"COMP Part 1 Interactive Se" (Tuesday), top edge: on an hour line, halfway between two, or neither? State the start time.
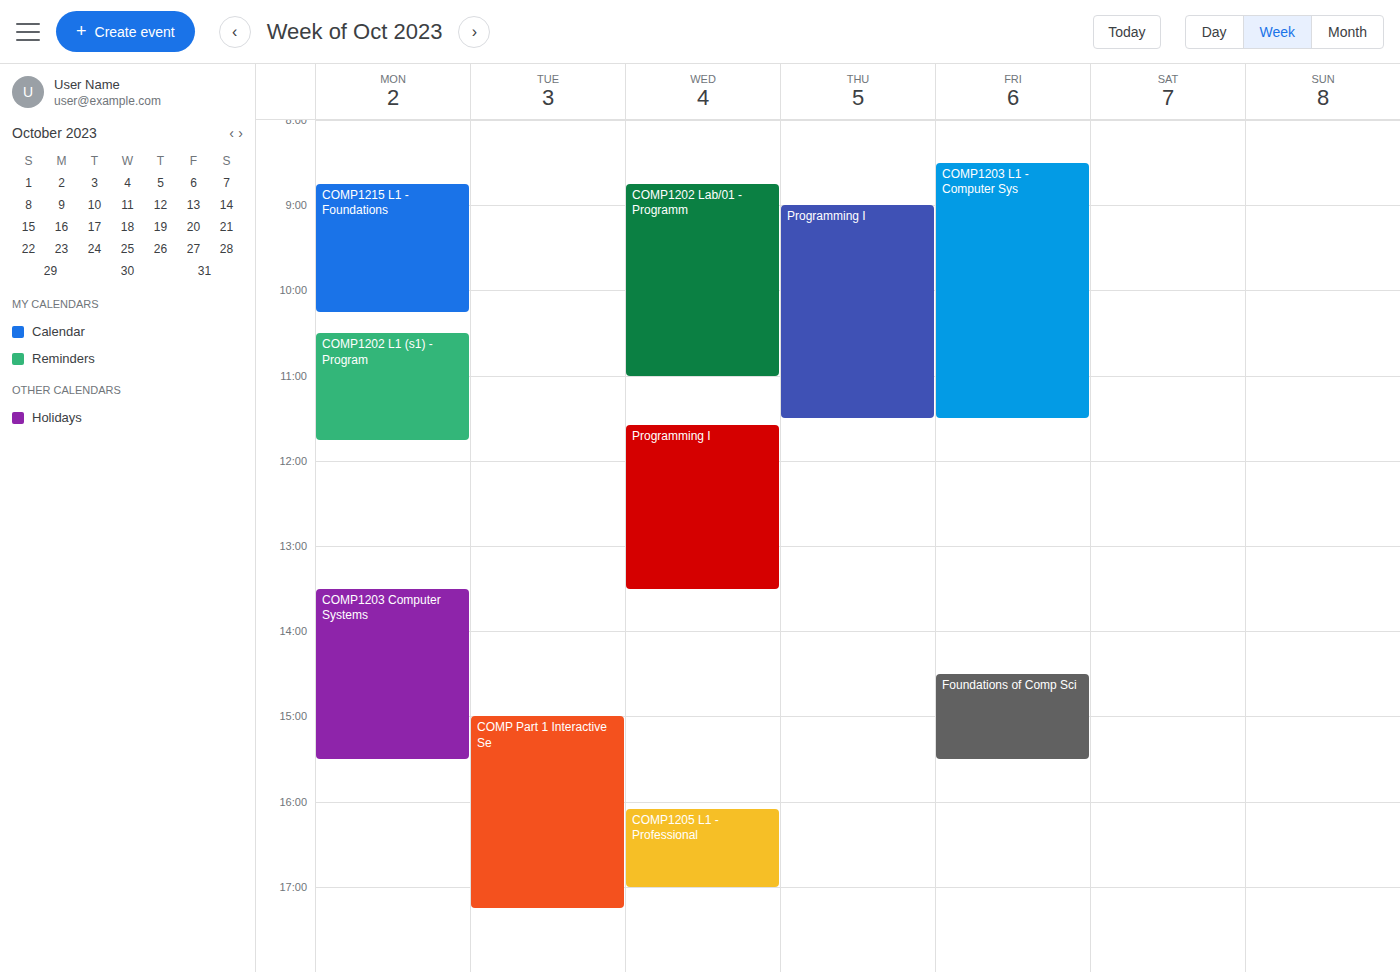
3:00 PM -- exactly on the 3 PM line.